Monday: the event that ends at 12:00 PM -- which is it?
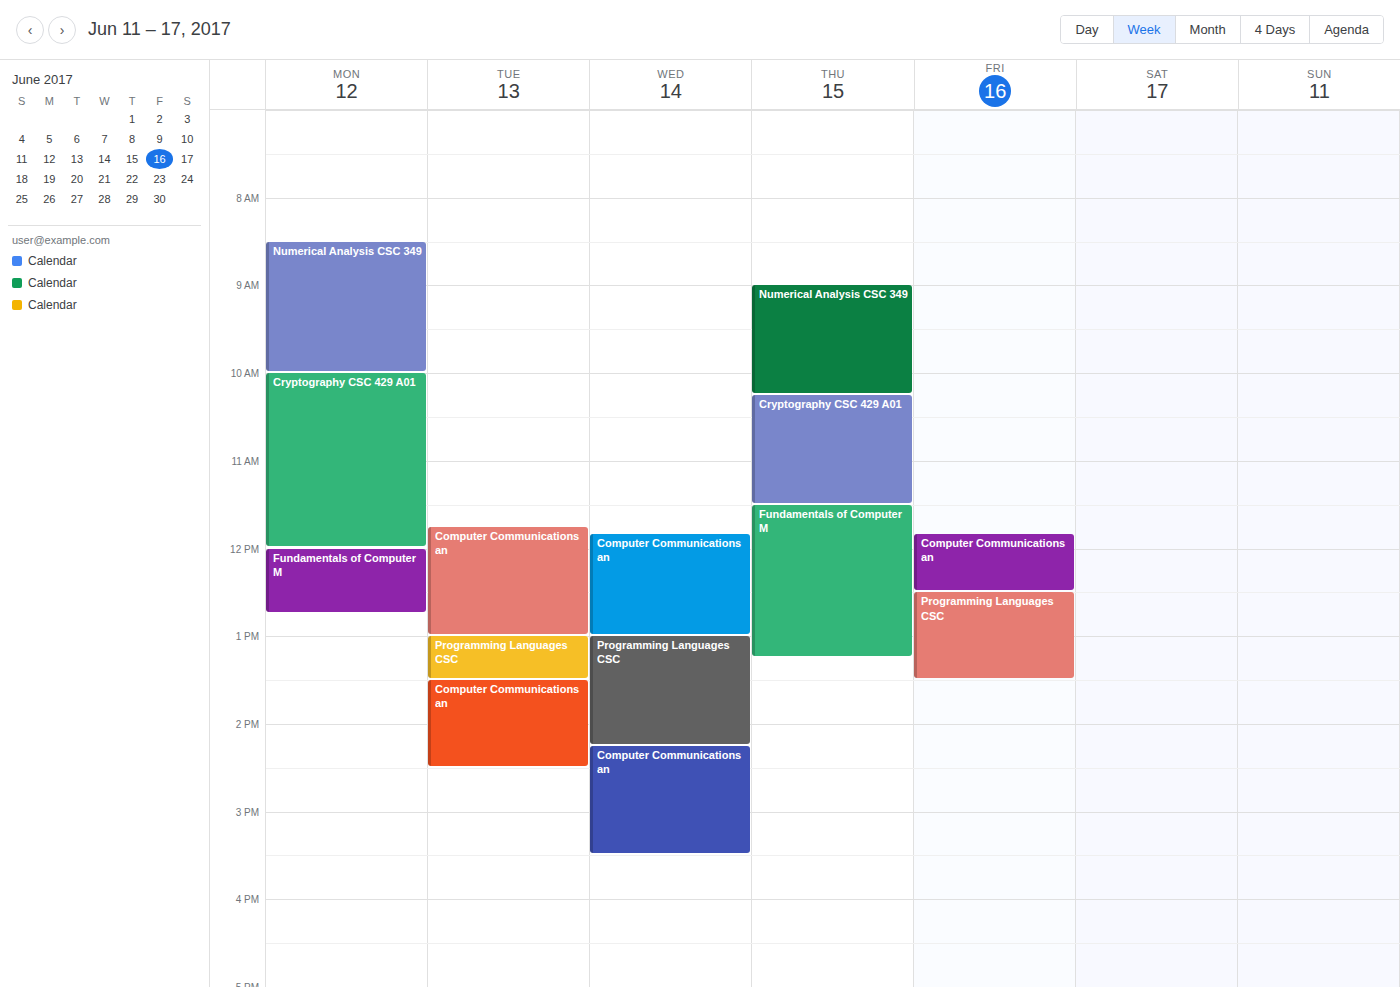
"Cryptography CSC 429 A01"